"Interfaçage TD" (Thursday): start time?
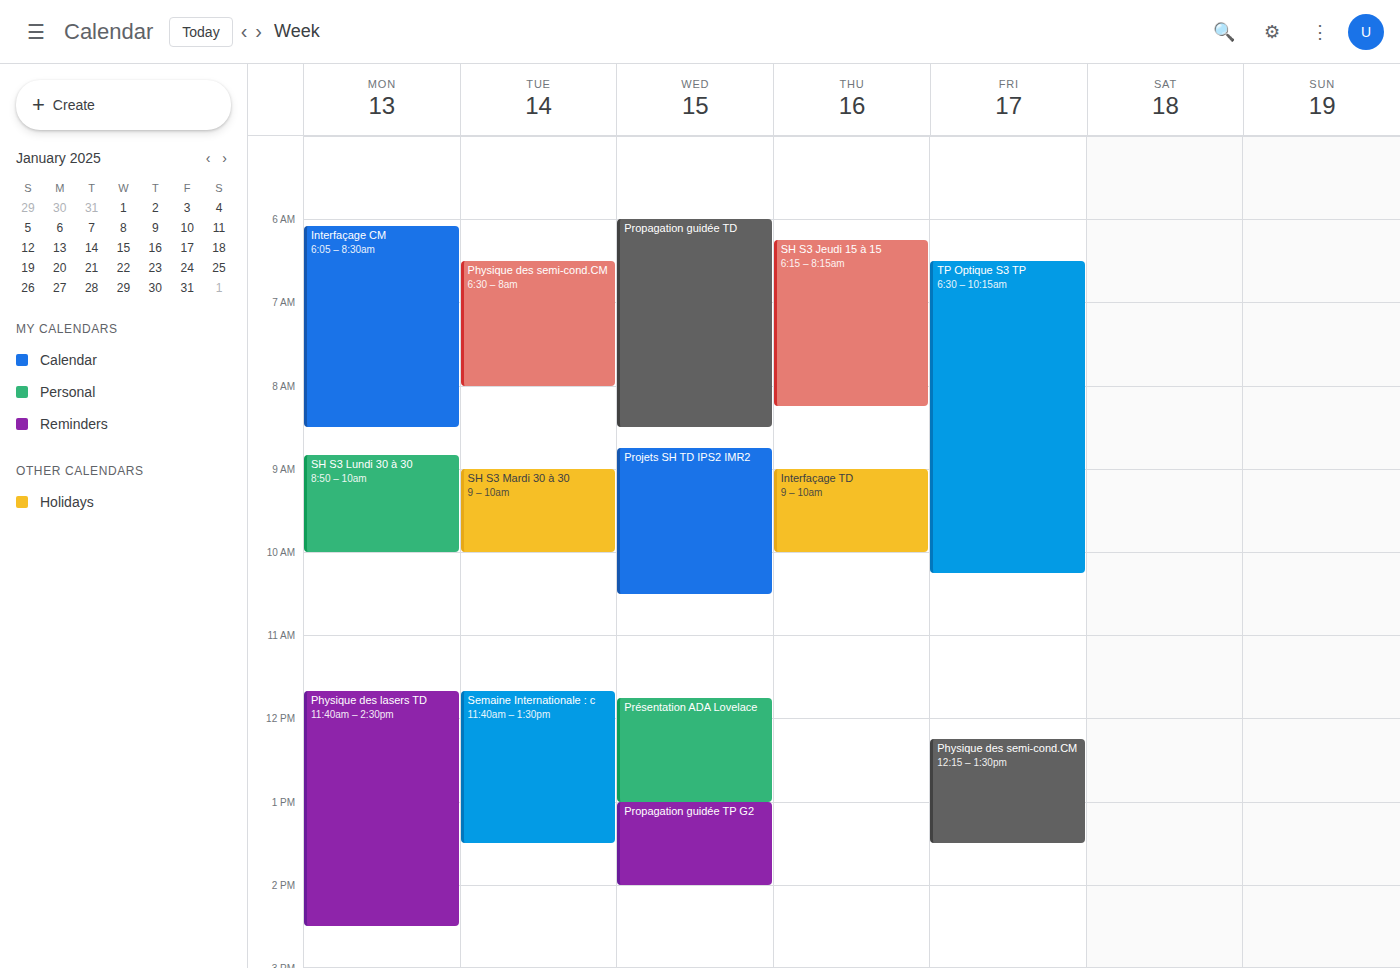
9:00 AM